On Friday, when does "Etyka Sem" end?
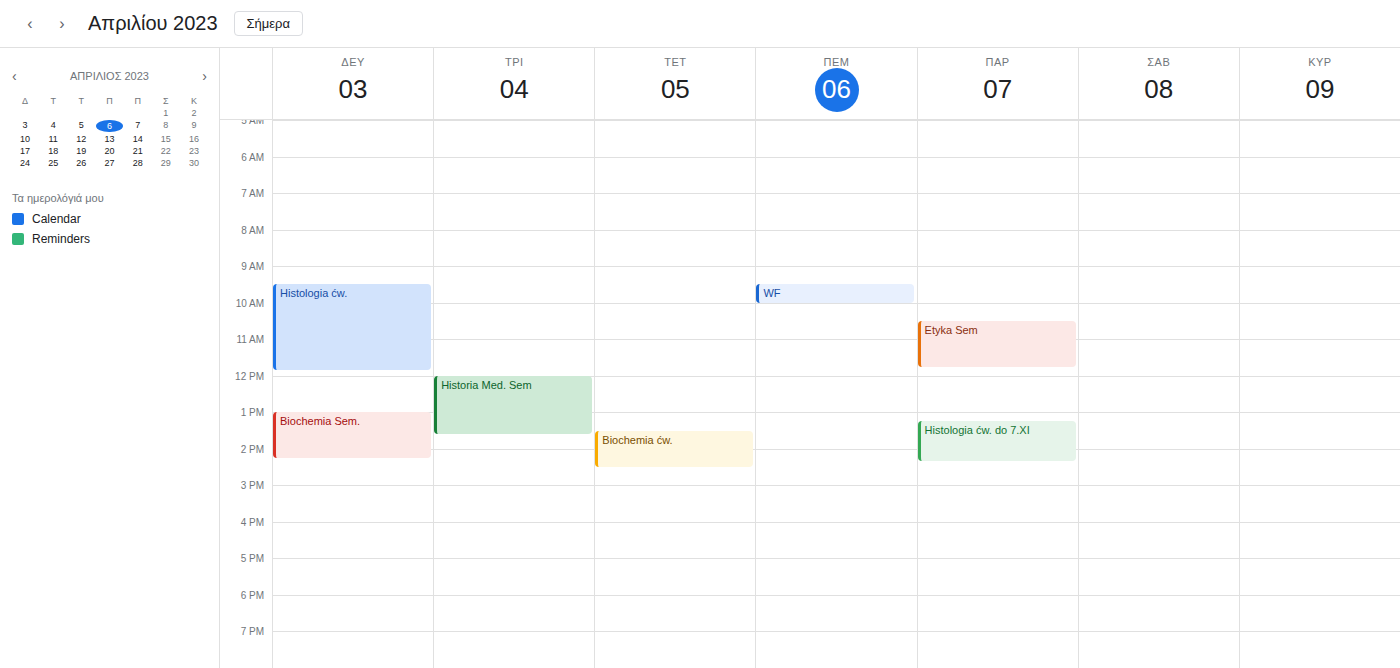
11:45